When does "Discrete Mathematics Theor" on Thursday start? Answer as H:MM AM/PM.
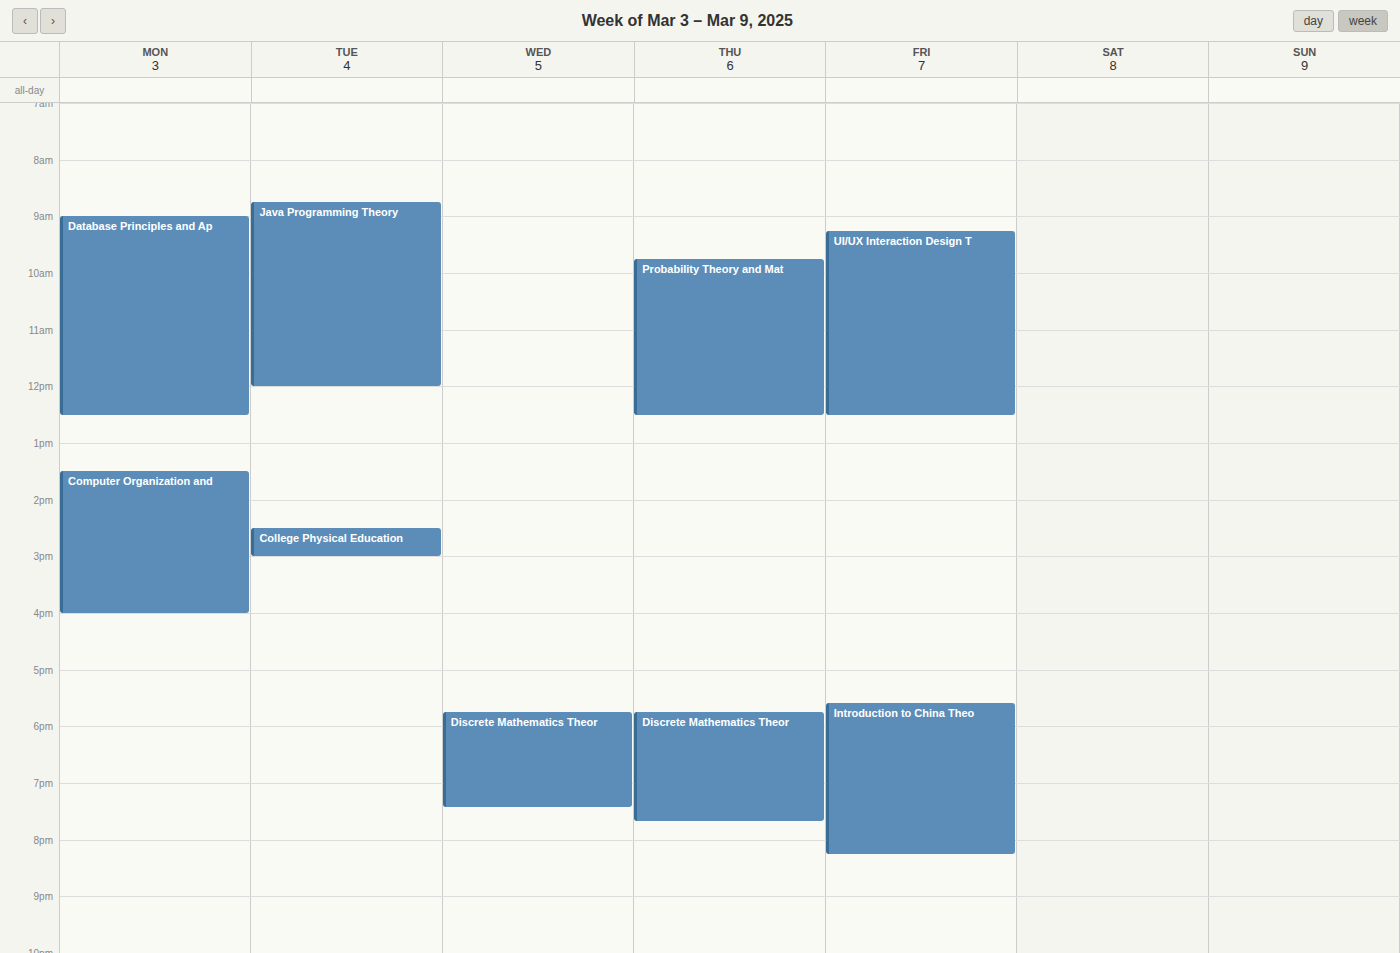
5:45 PM